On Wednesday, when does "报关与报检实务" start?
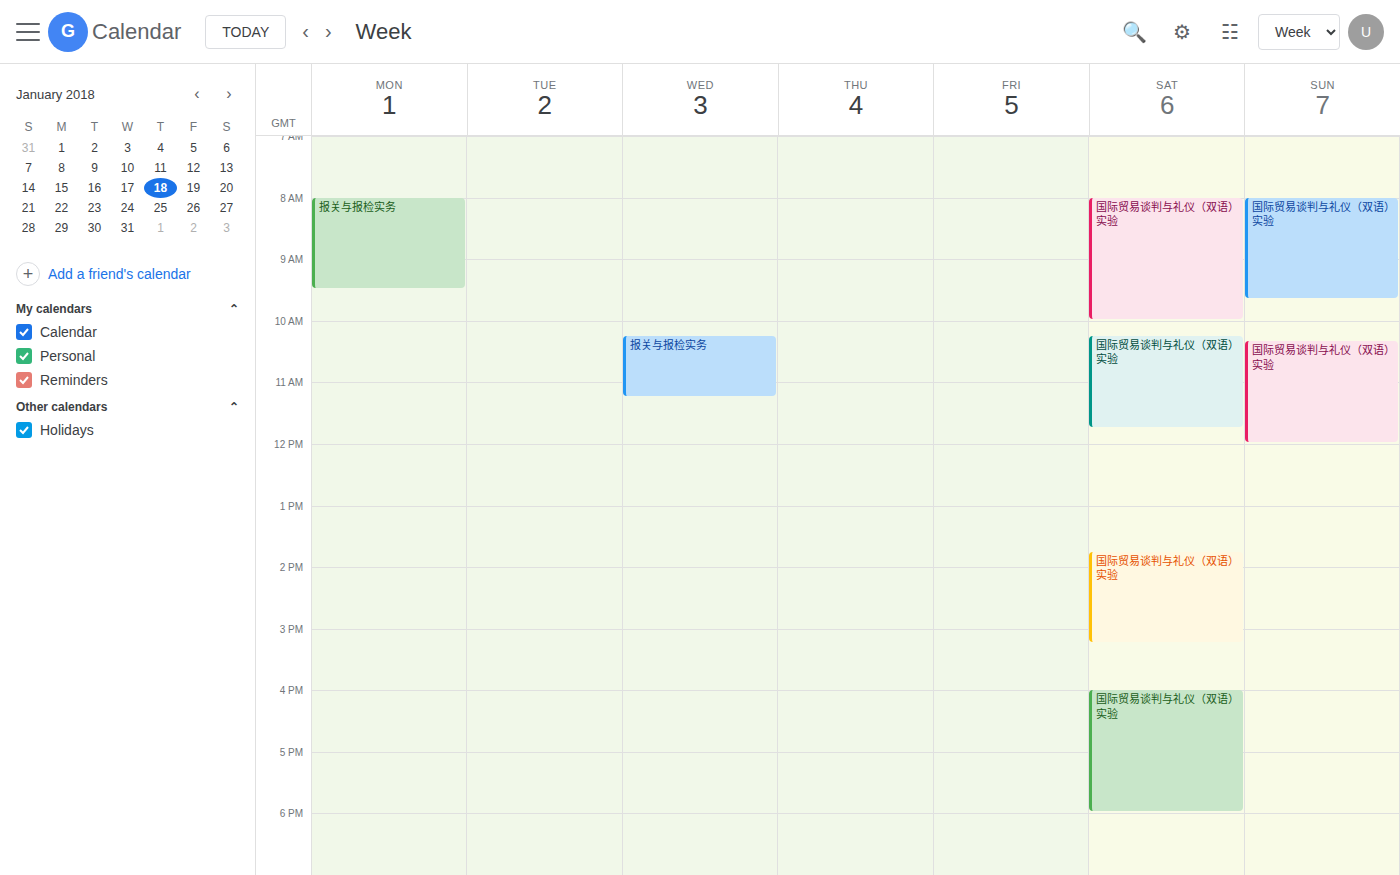
10:15 AM